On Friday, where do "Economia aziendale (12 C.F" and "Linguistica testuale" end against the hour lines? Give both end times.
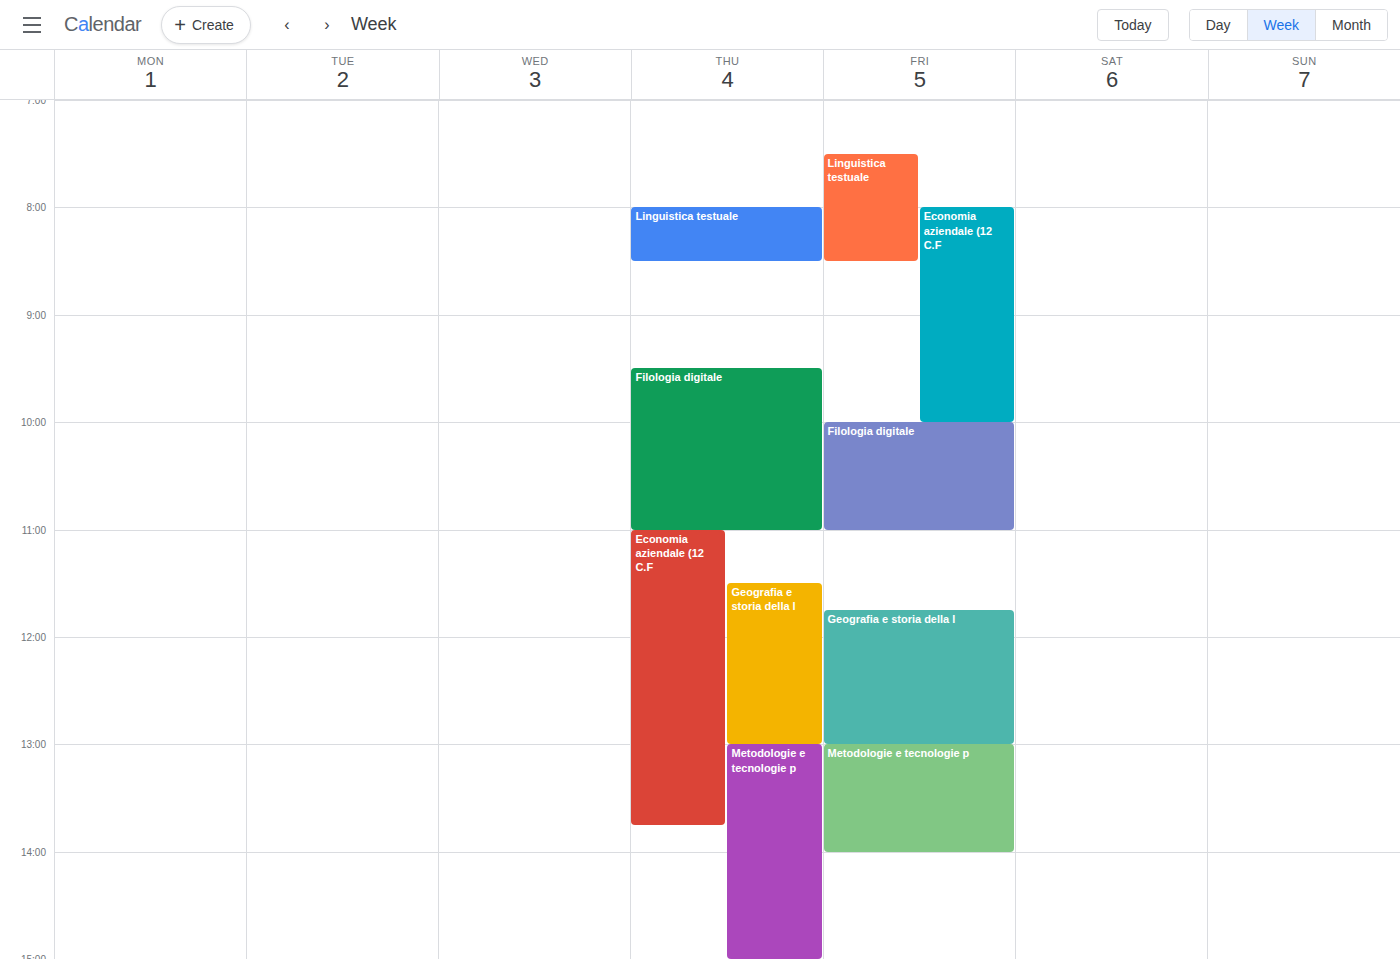
"Economia aziendale (12 C.F": 10:00 AM, exactly on the 10 AM line. "Linguistica testuale": 8:30 AM, halfway between the 8 AM and 9 AM lines.